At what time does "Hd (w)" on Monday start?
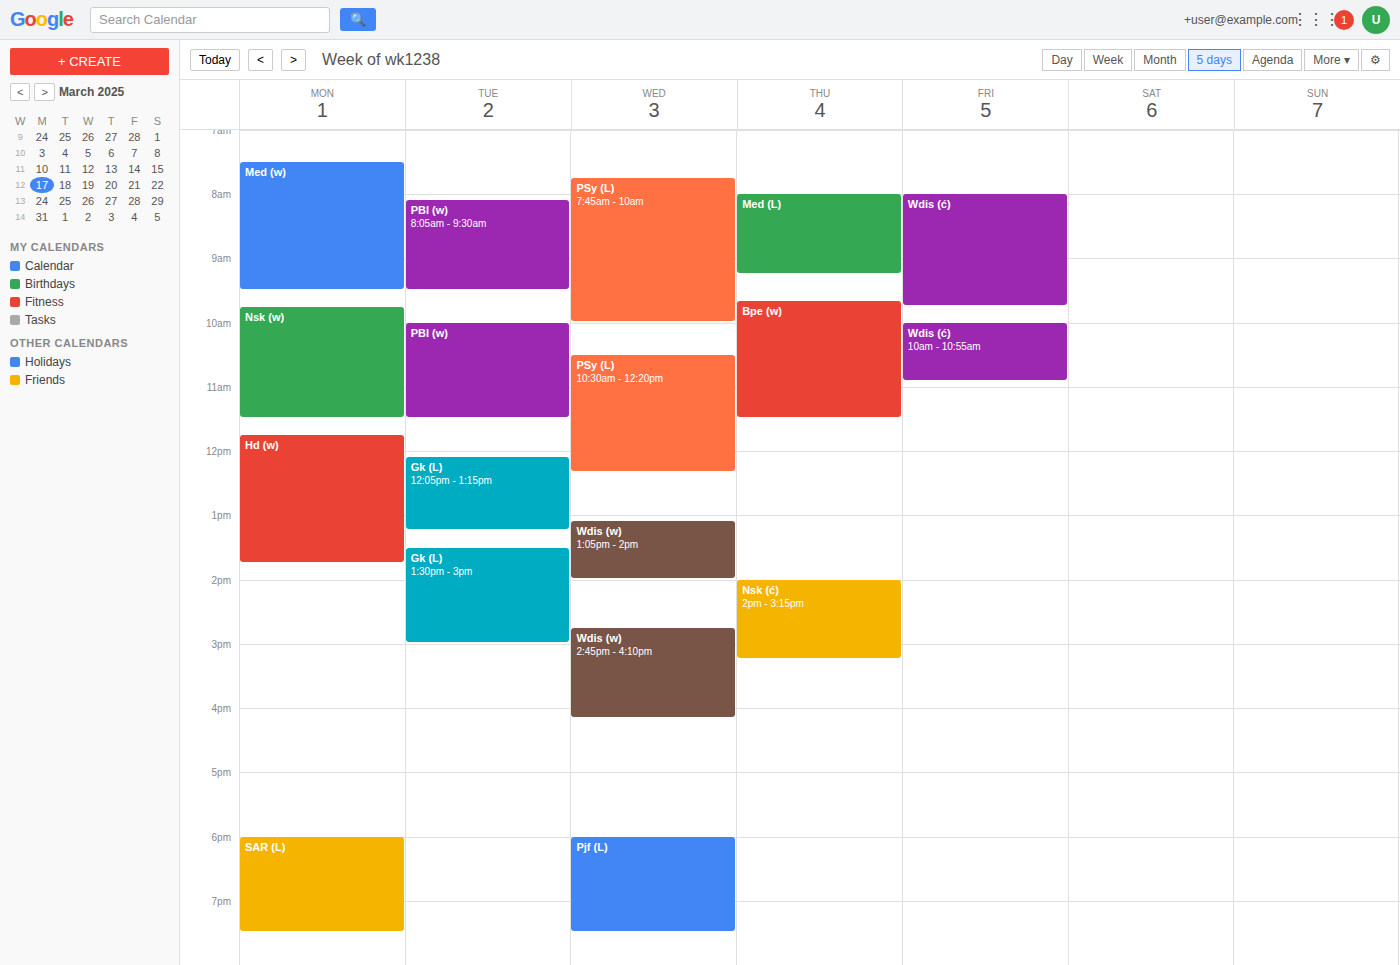
11:45 AM